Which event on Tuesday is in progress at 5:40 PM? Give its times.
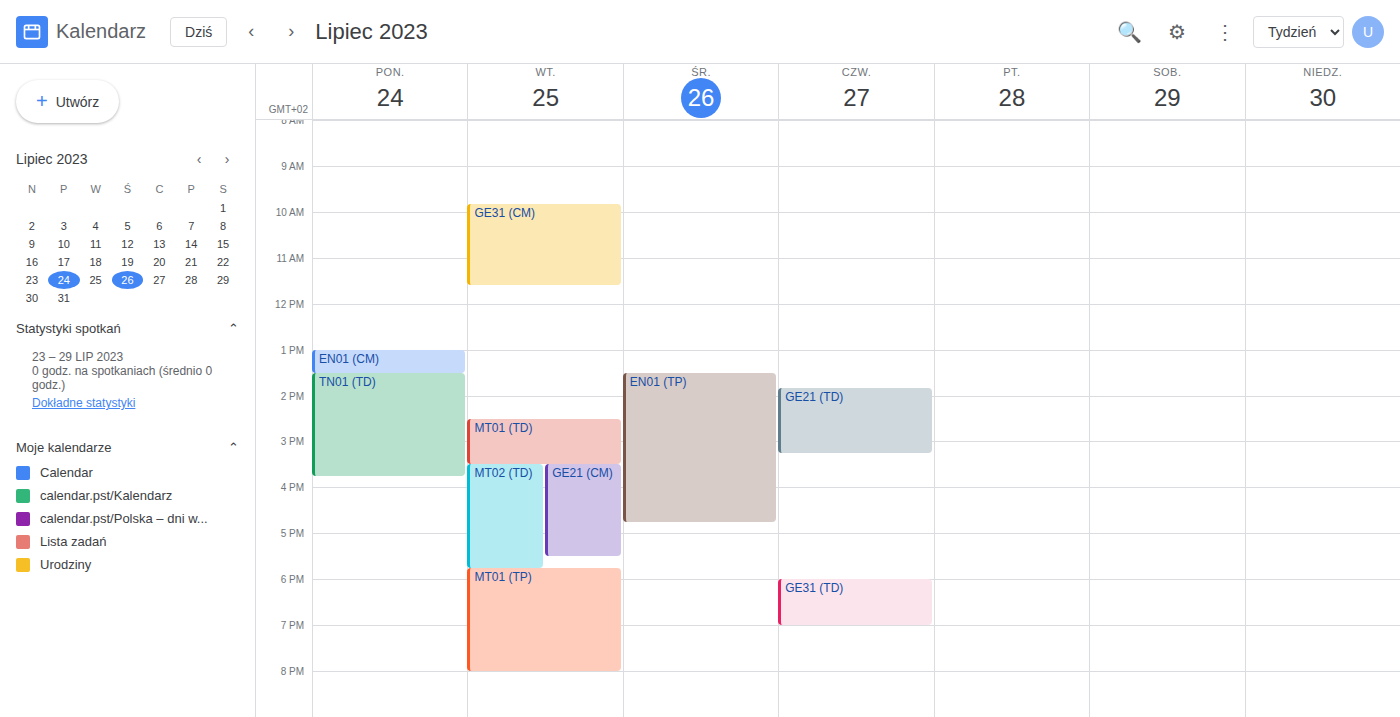
"MT02 (TD)", 3:30 PM to 5:45 PM